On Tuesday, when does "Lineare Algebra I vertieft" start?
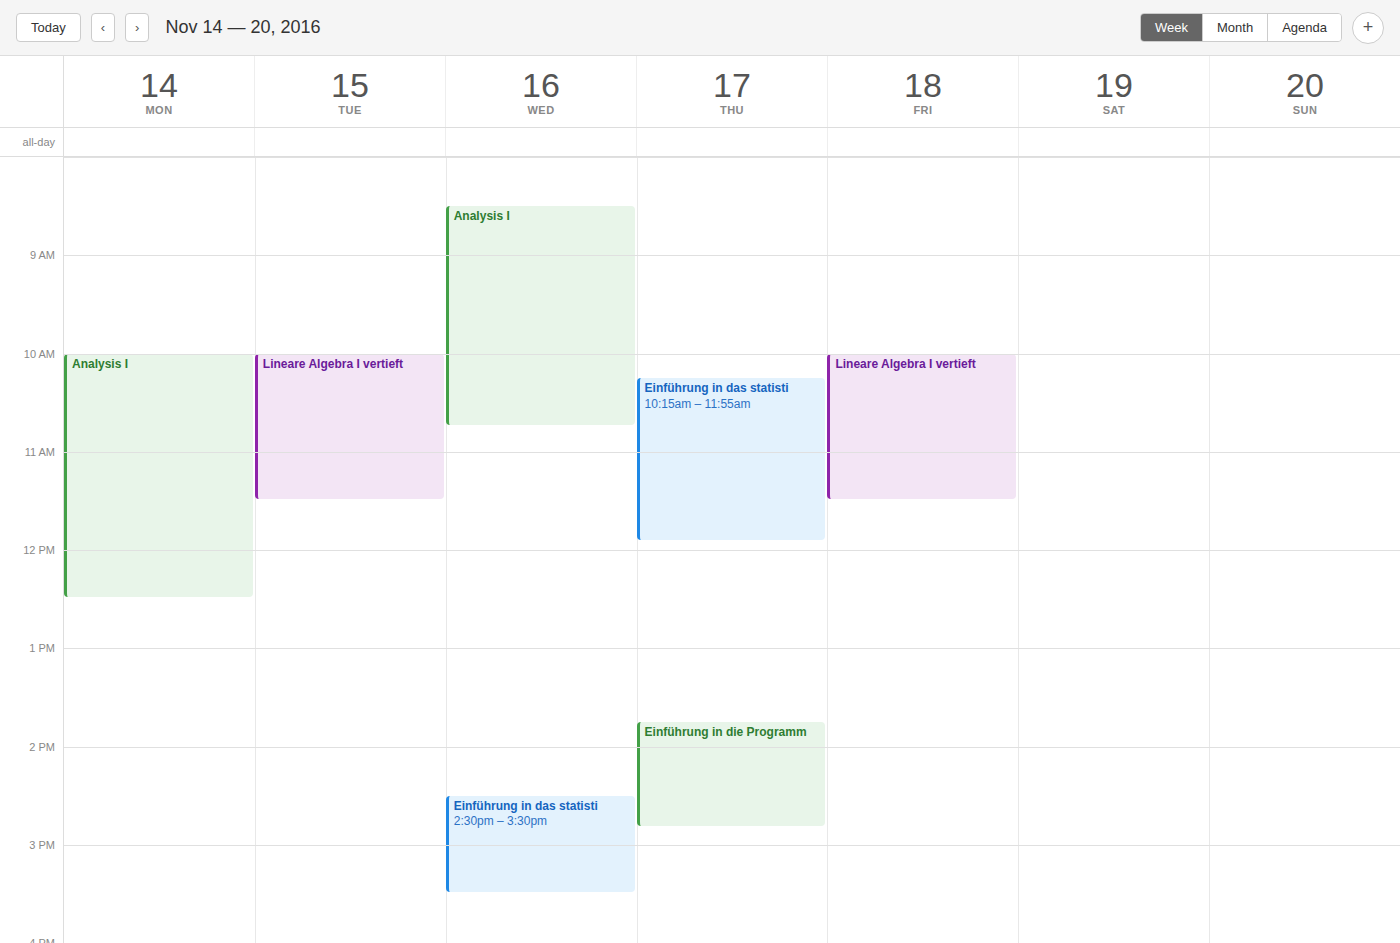
10:00 AM